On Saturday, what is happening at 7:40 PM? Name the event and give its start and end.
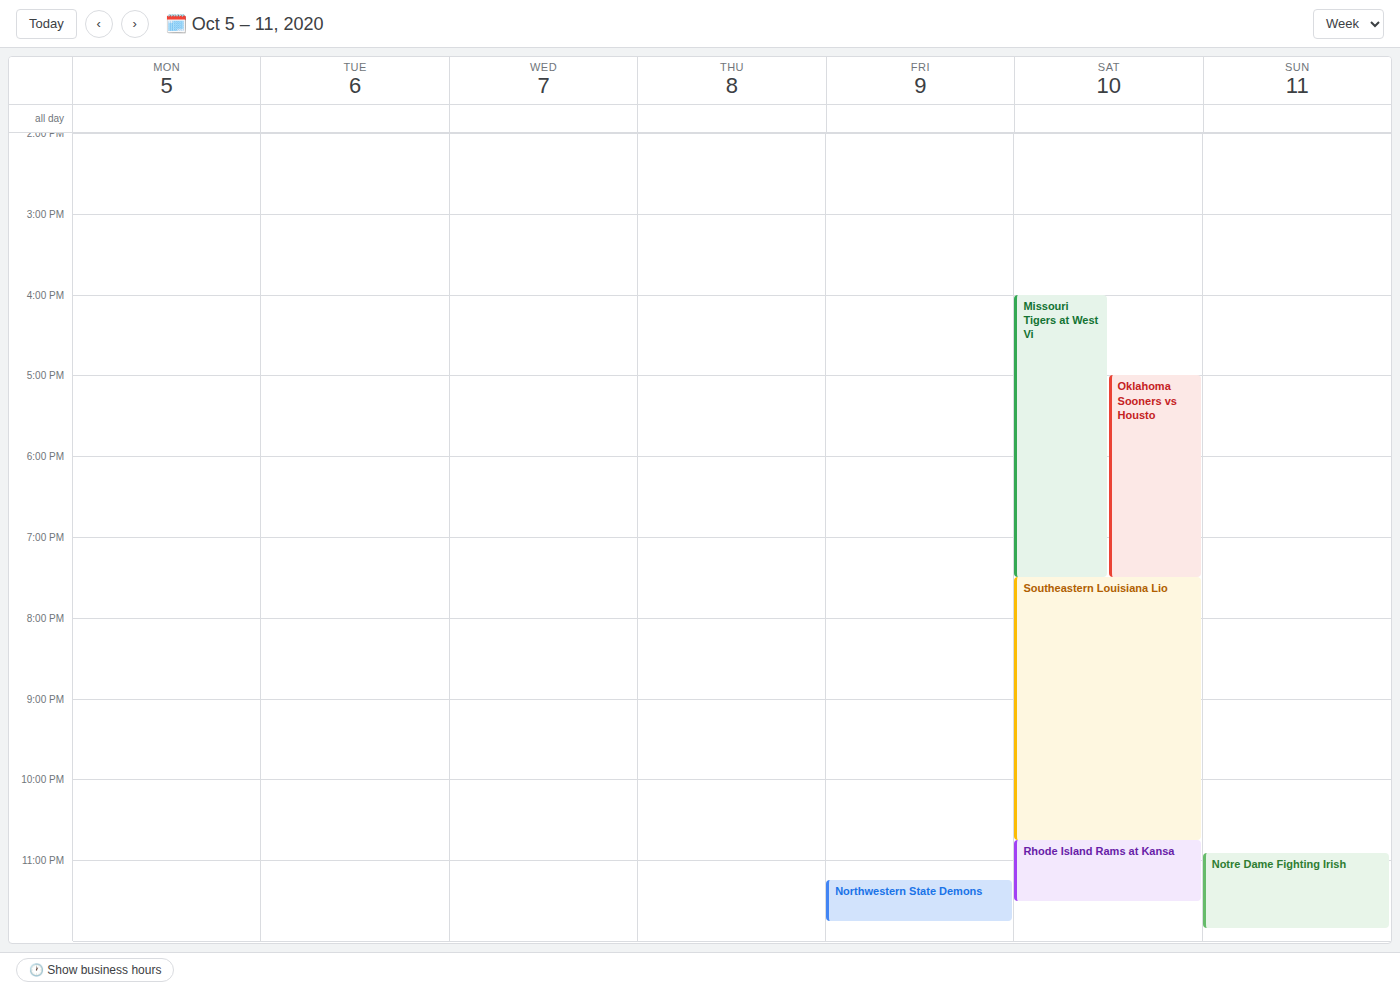
"Southeastern Louisiana Lio", 7:30 PM to 10:45 PM